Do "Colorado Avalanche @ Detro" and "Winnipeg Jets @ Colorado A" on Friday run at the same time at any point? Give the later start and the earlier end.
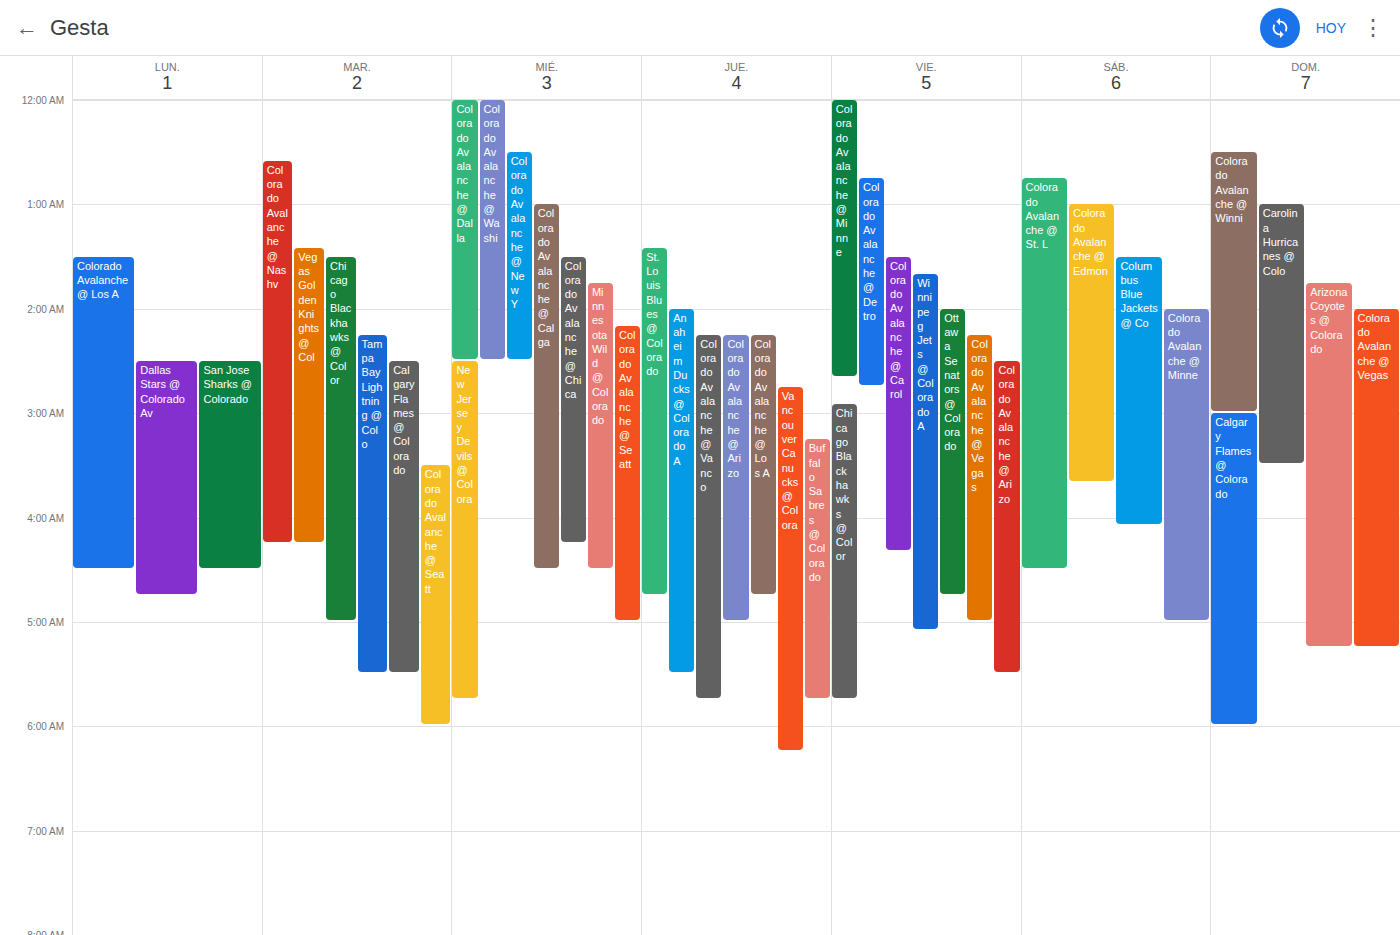
"Winnipeg Jets @ Colorado A" starts at 1:40 AM, before "Colorado Avalanche @ Detro" ends at 2:45 AM -- they overlap.